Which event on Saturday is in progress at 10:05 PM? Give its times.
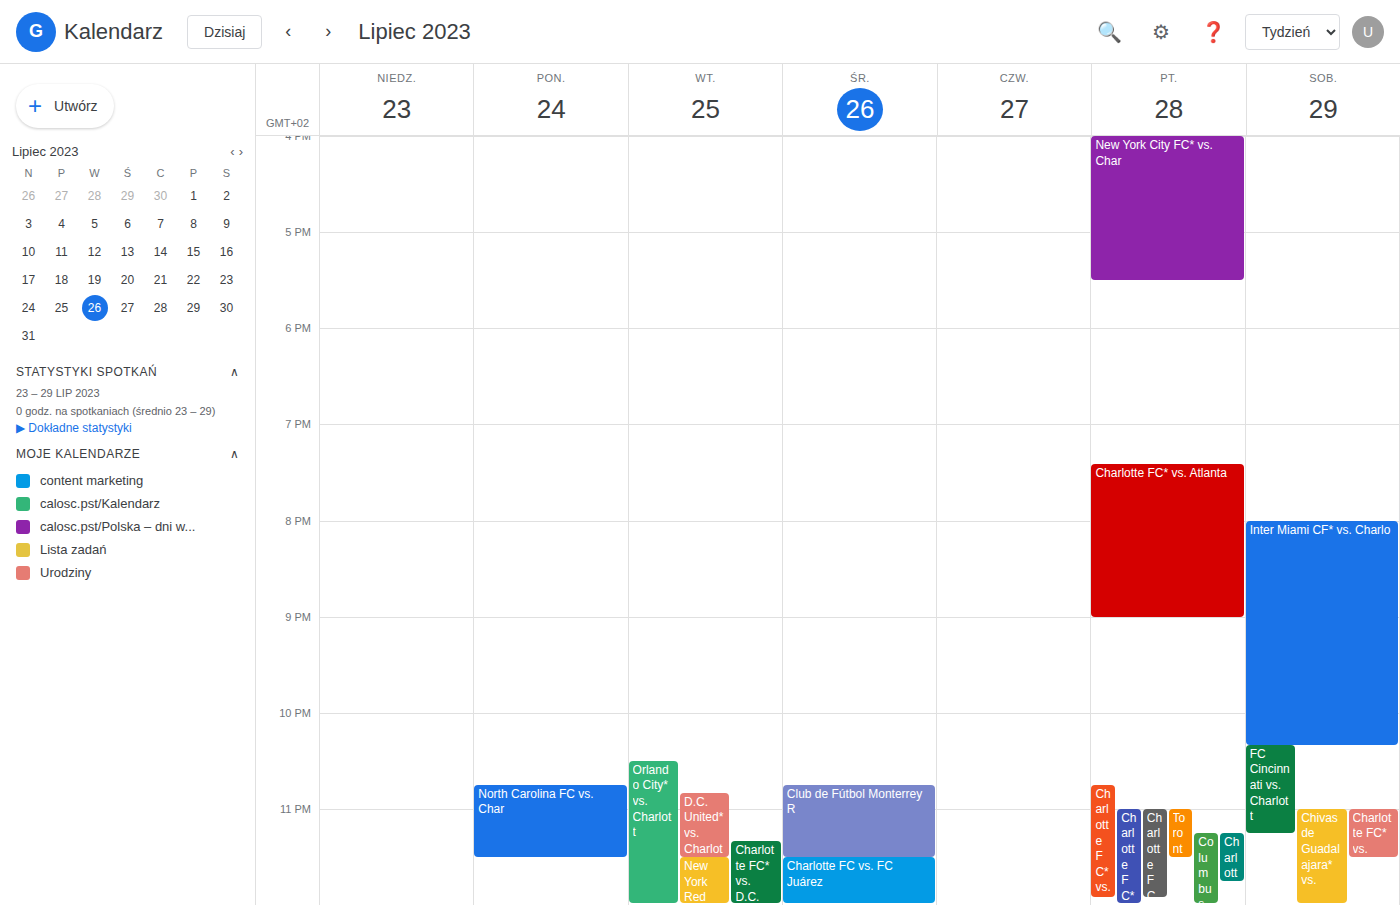
"Inter Miami CF* vs. Charlo", 8:00 PM to 10:20 PM